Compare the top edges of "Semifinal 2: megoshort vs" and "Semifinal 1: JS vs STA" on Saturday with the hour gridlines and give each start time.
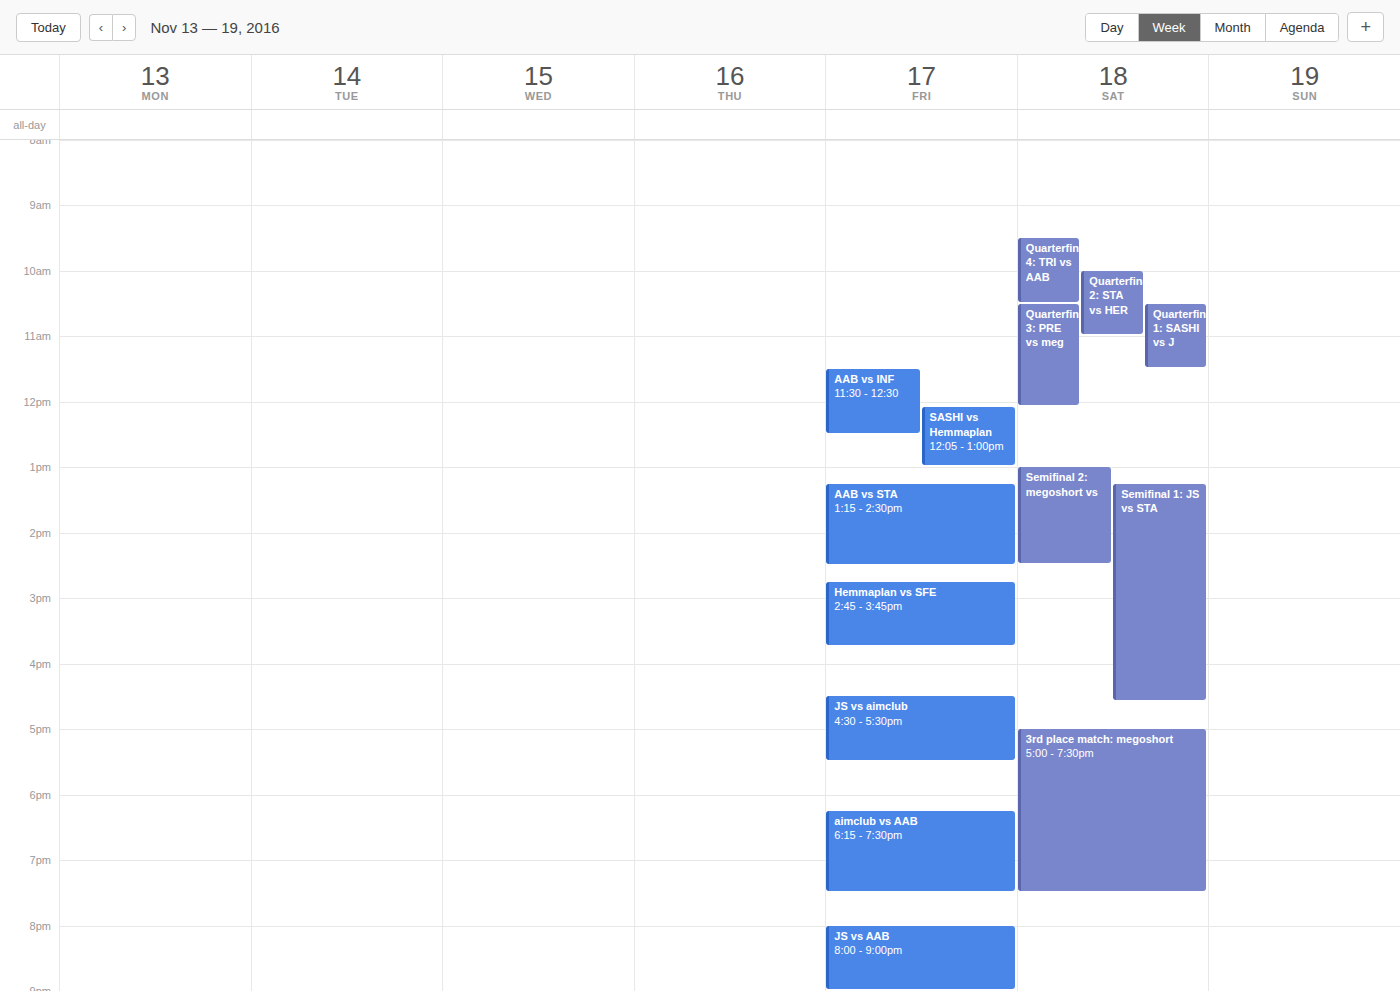
"Semifinal 2: megoshort vs": 13:00, exactly on the 13:00 line. "Semifinal 1: JS vs STA": 13:15, neither: a quarter of the way from the 13:00 line to the 14:00 line.